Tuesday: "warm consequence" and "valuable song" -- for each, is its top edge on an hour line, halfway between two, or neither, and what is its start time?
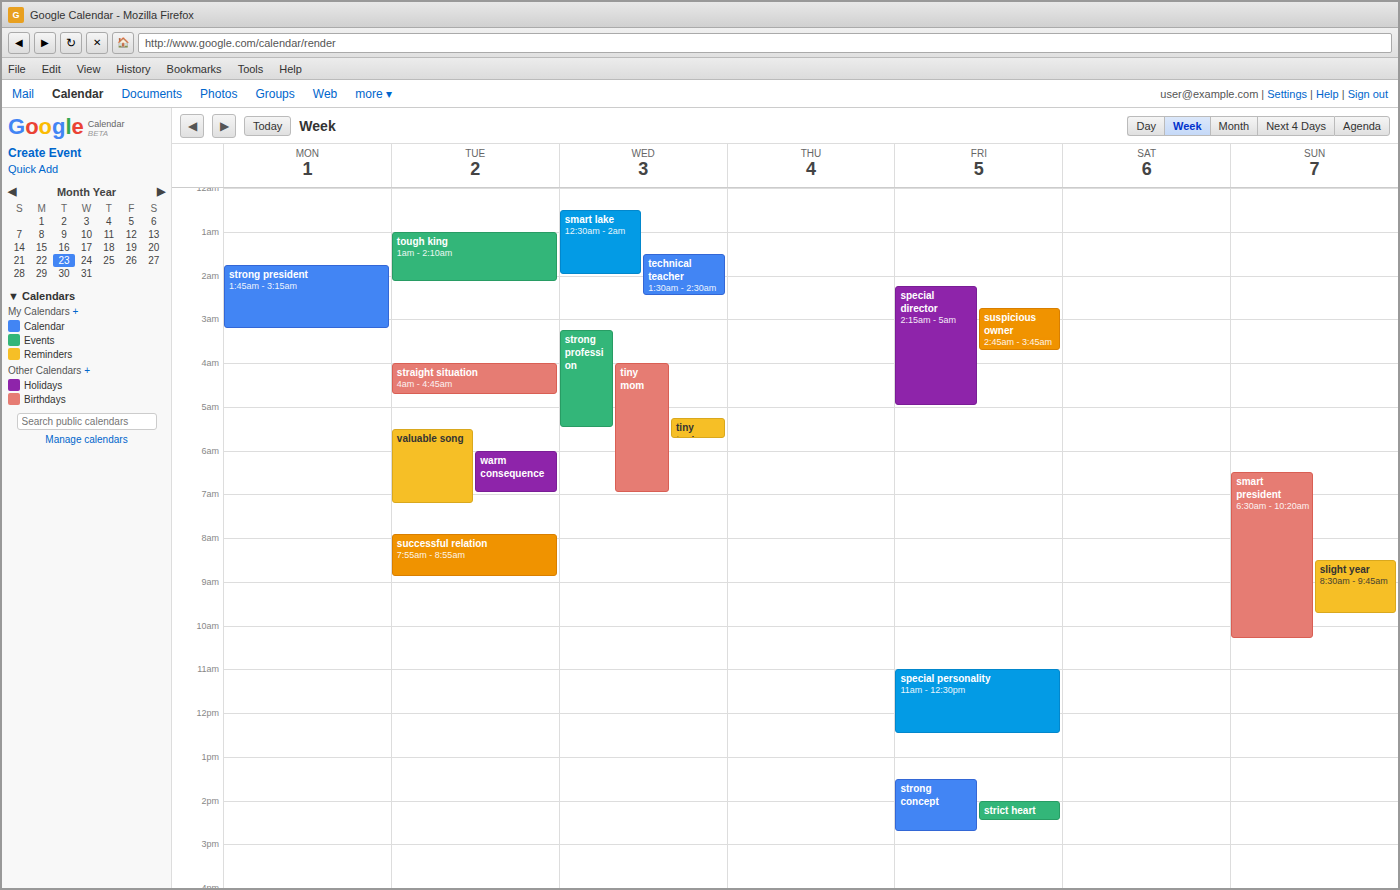
"warm consequence": 6:00 AM, exactly on the 6 AM line. "valuable song": 5:30 AM, halfway between the 5 AM and 6 AM lines.